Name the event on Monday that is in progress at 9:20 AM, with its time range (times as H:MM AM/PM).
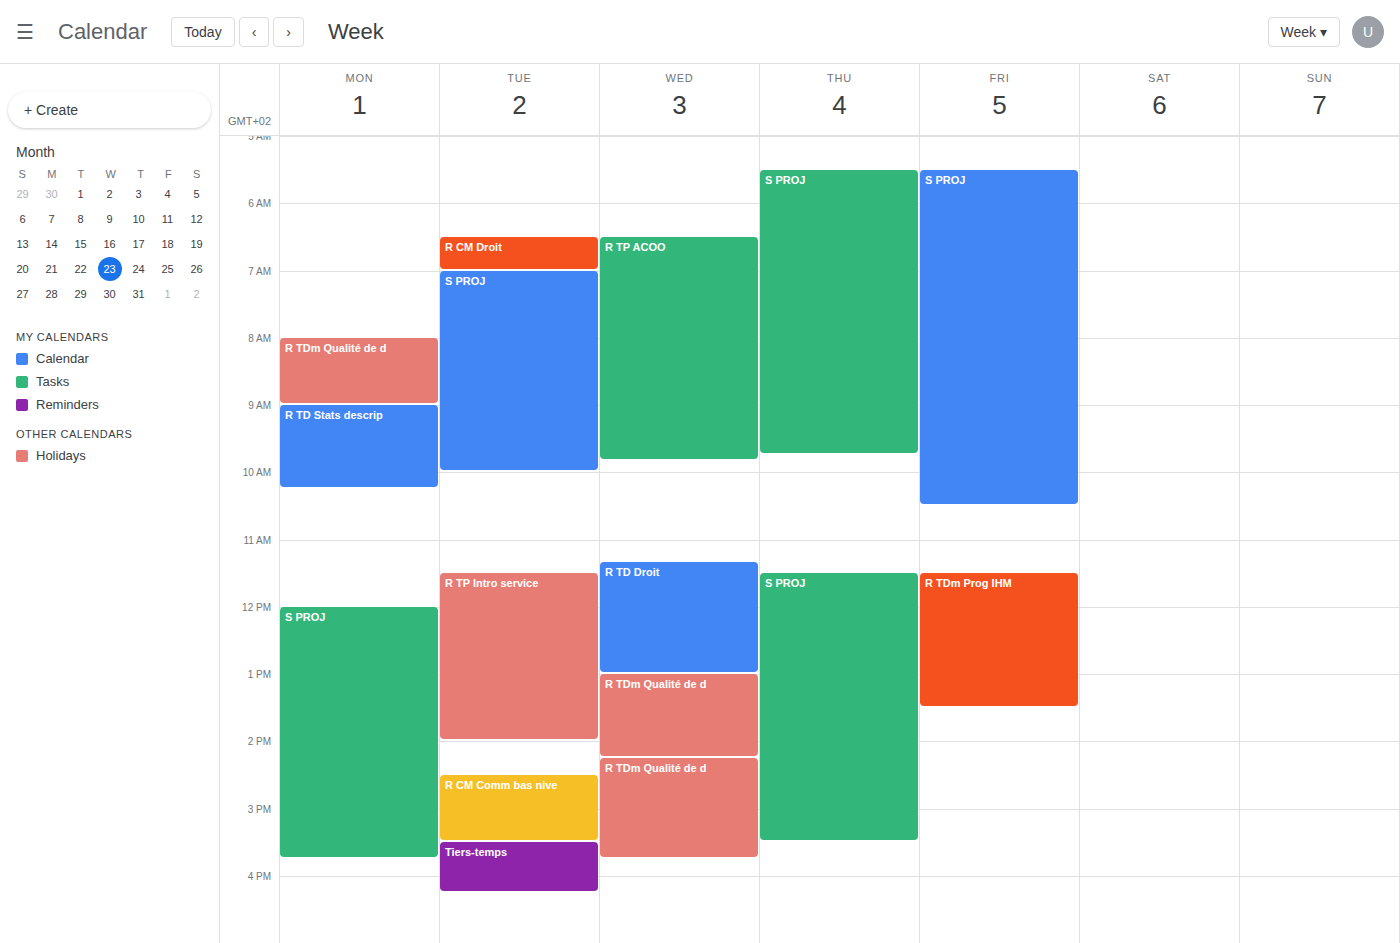
"R TD Stats descrip", 9:00 AM to 10:15 AM